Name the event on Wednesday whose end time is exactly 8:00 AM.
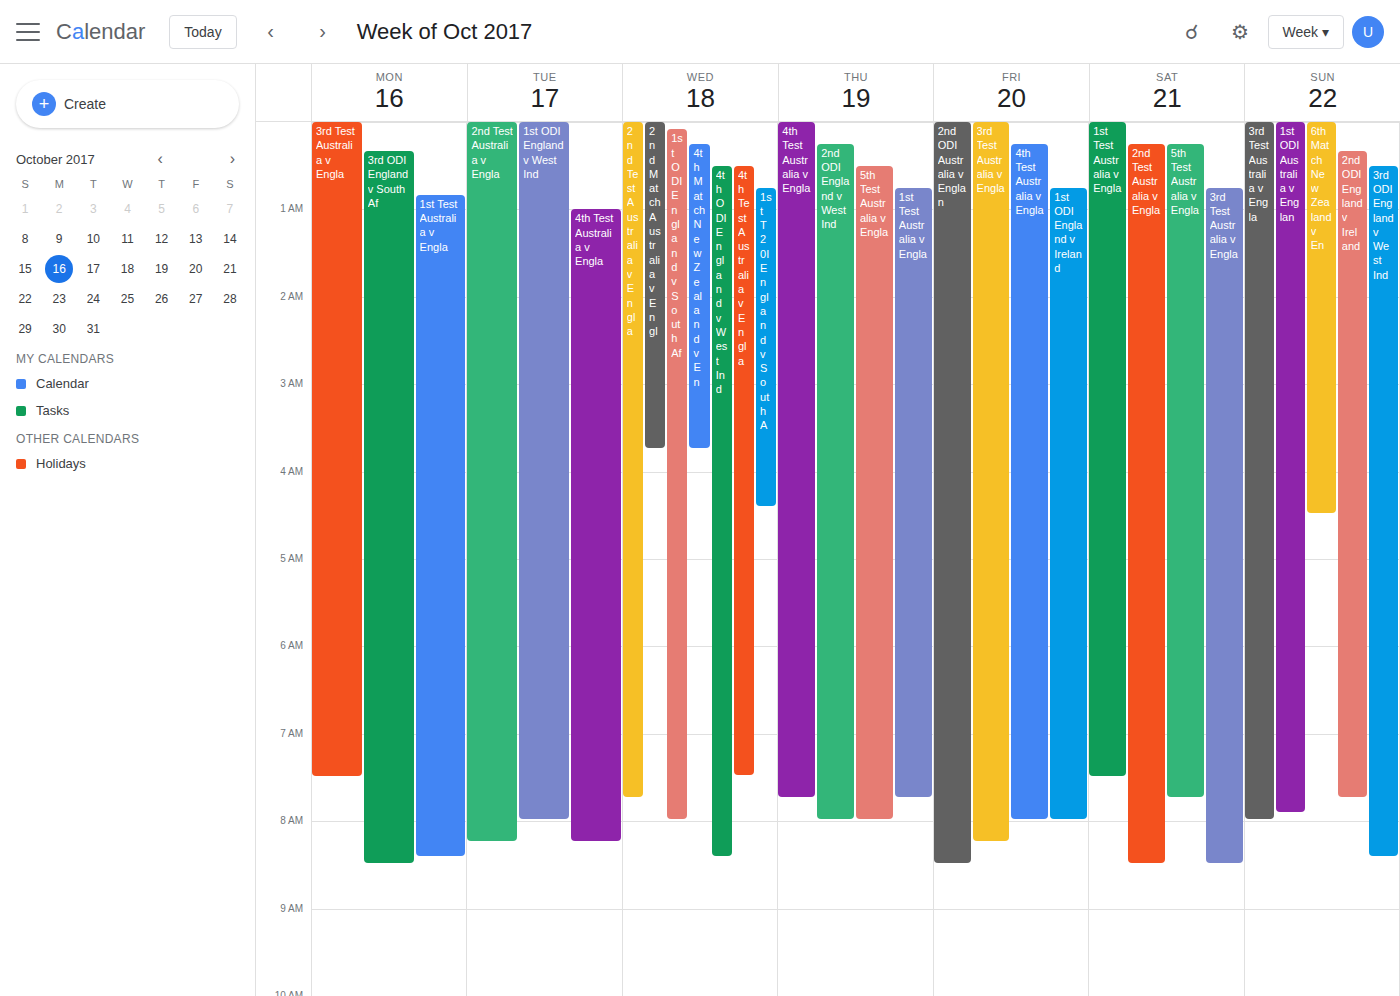
"1st ODI England v South Af"